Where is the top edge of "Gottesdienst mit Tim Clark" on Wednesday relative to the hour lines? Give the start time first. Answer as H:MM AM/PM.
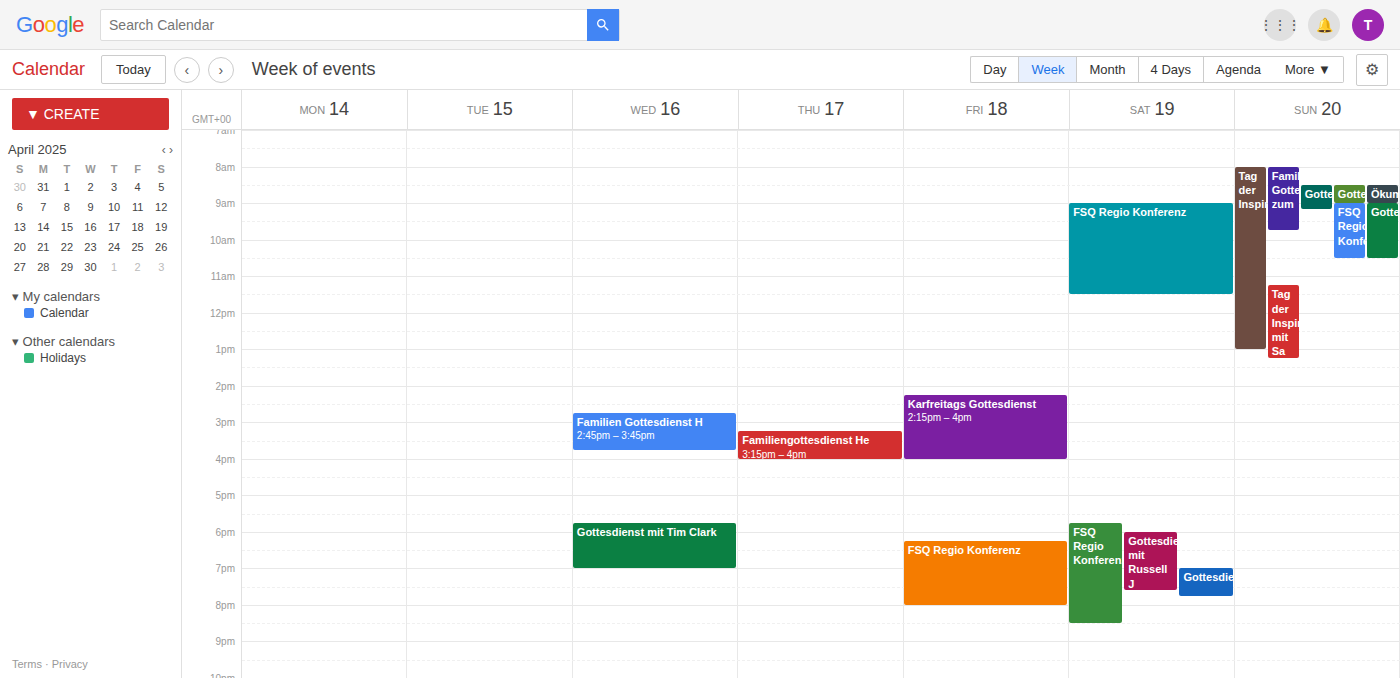
5:45 PM -- neither: three quarters of the way from the 5 PM line to the 6 PM line.